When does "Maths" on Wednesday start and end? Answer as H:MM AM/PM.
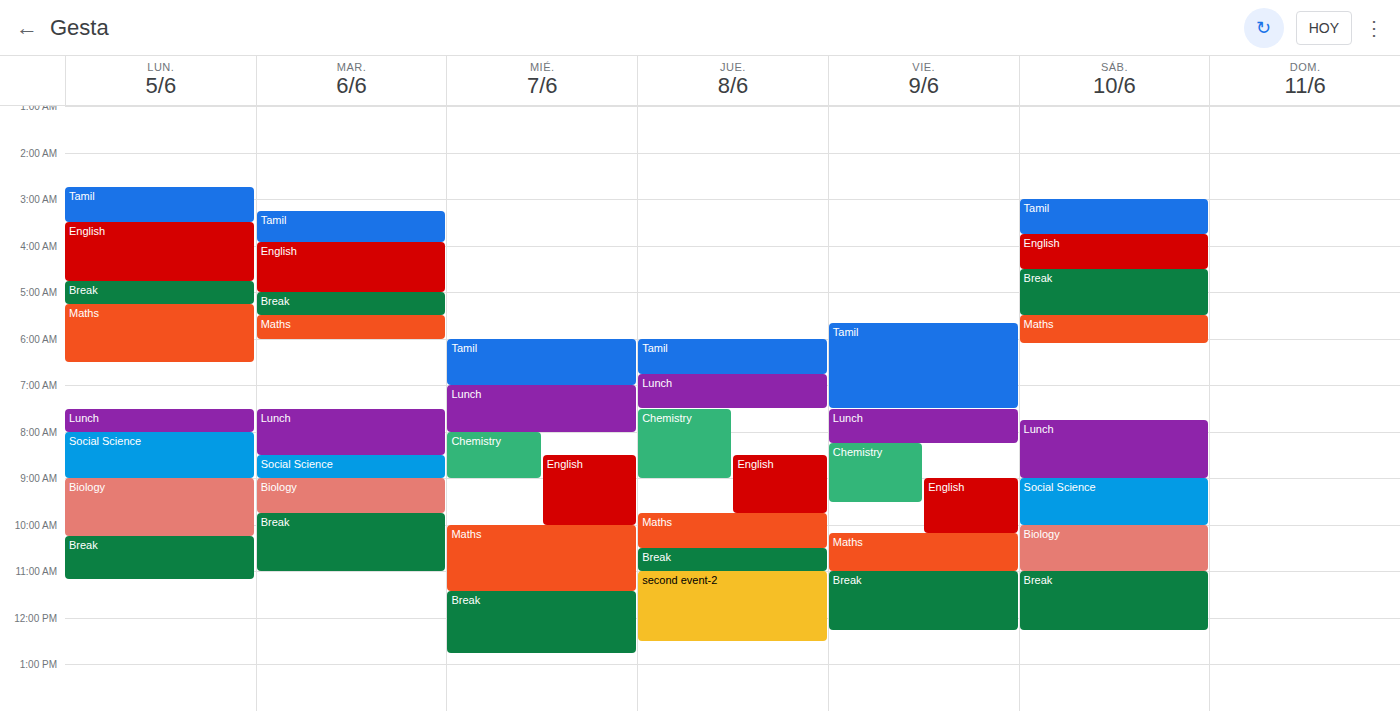
10:00 AM to 11:25 AM